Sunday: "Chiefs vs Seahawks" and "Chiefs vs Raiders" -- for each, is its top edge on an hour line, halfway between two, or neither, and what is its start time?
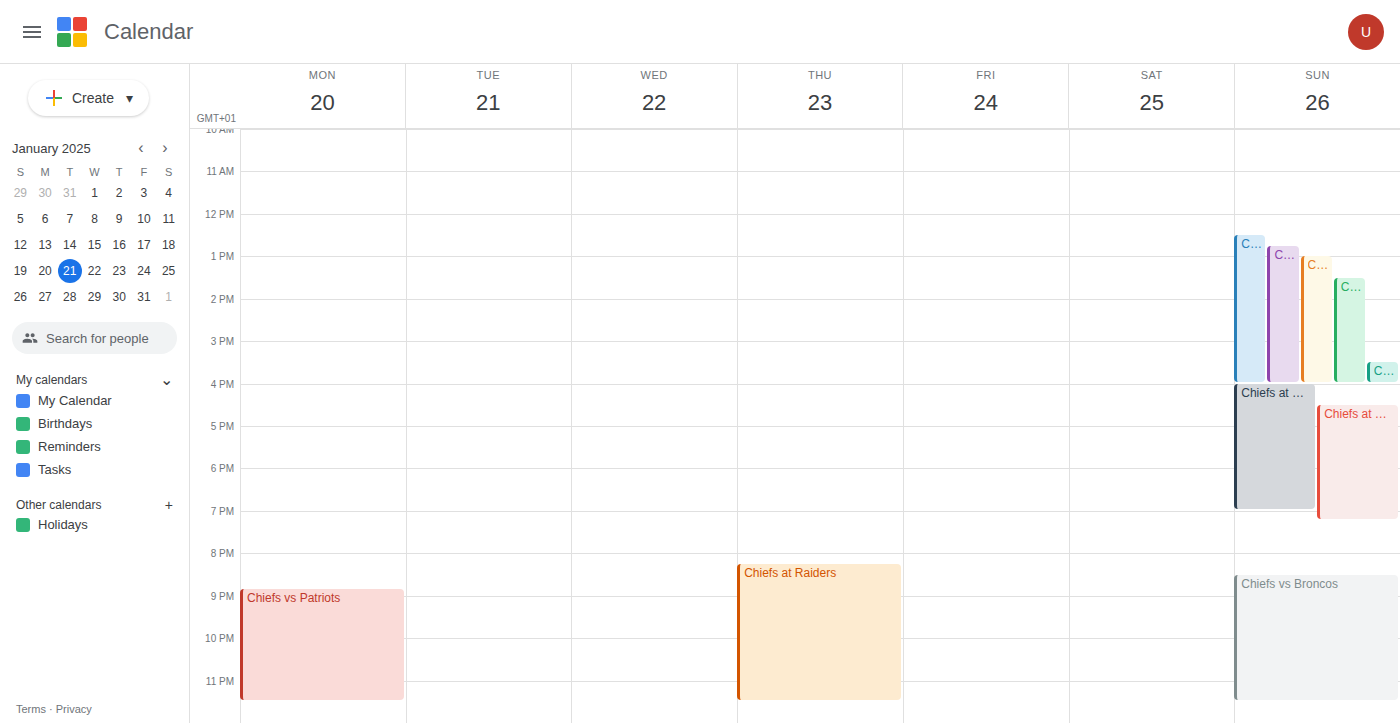
"Chiefs vs Seahawks": 1:00 PM, exactly on the 1 PM line. "Chiefs vs Raiders": 1:30 PM, halfway between the 1 PM and 2 PM lines.